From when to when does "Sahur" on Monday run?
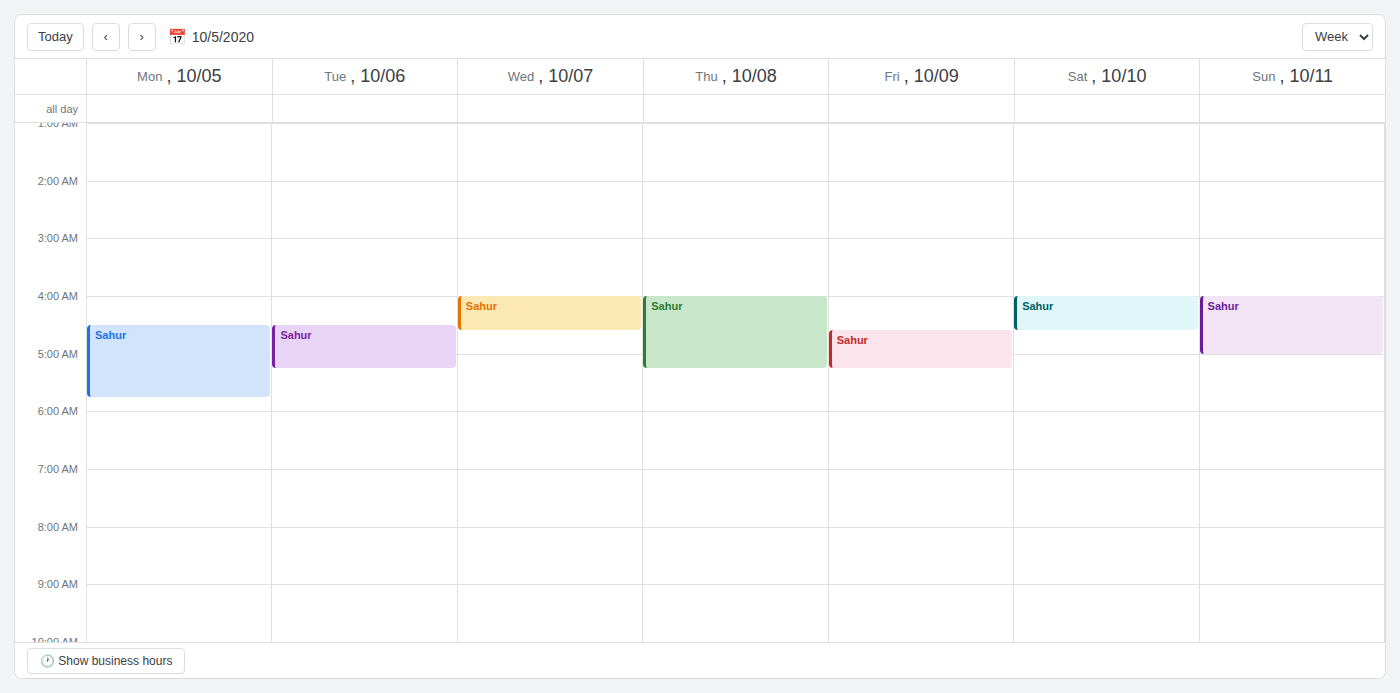
4:30 AM to 5:45 AM